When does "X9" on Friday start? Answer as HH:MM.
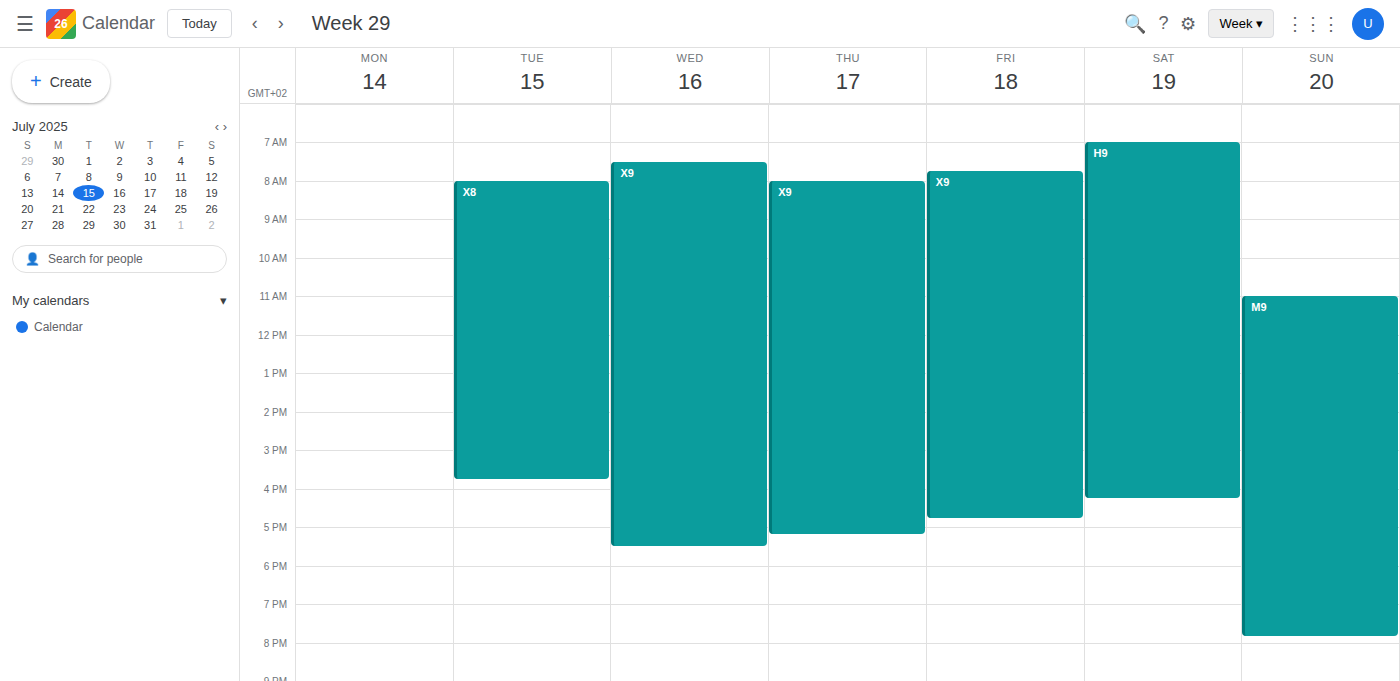
07:45